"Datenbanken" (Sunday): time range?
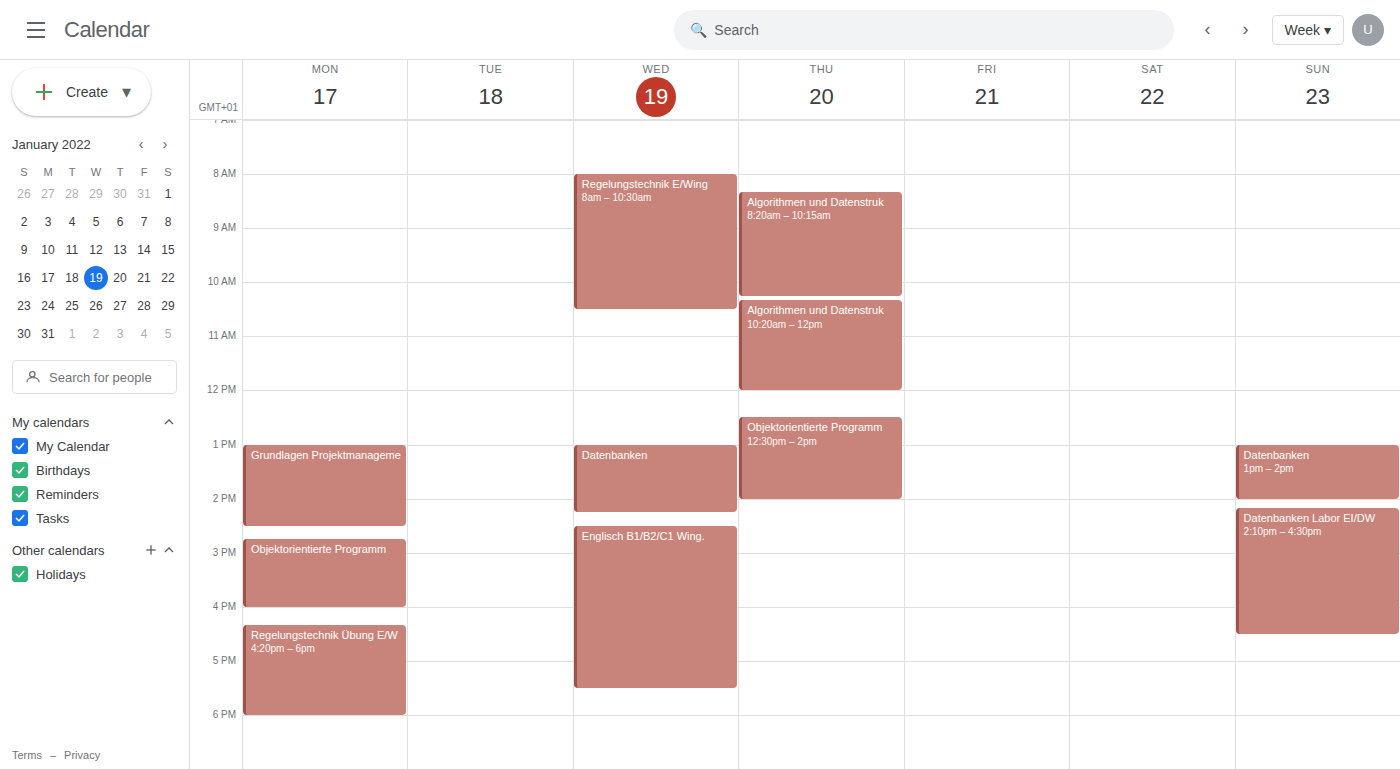
1:00 PM to 2:00 PM